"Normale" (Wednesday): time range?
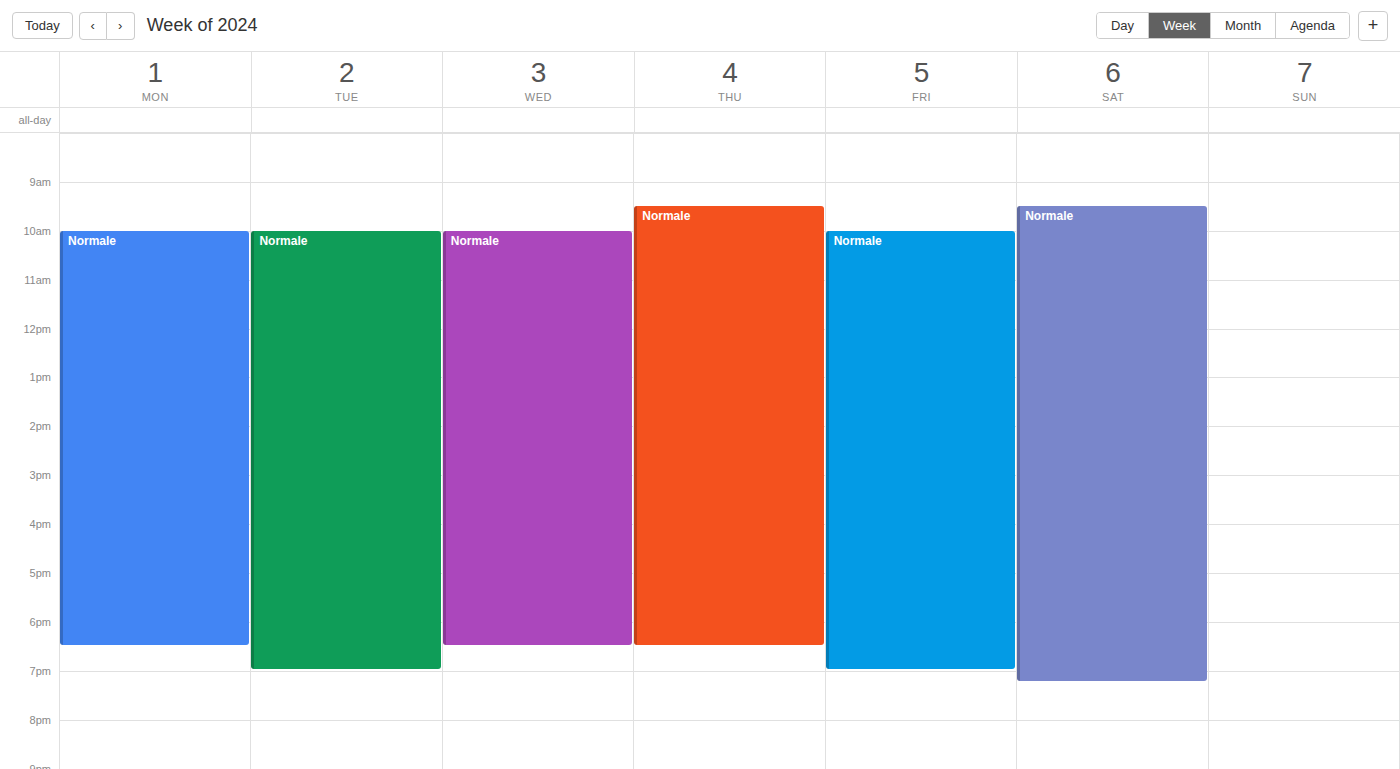
10:00 AM to 6:30 PM